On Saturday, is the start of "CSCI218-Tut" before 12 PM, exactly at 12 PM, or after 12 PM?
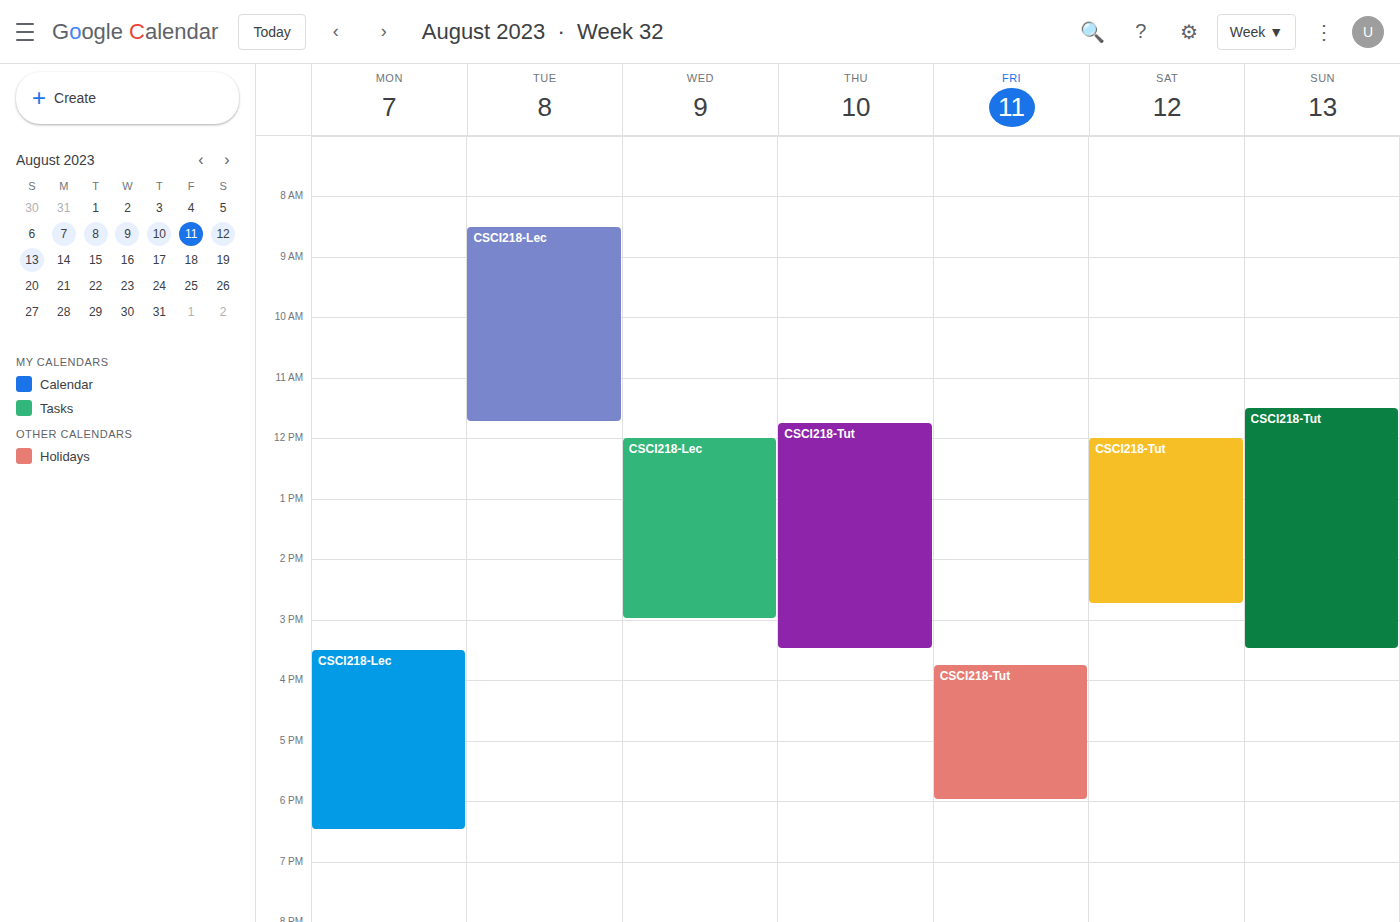
12:00 PM -- exactly at 12 PM, on the 12 PM line.